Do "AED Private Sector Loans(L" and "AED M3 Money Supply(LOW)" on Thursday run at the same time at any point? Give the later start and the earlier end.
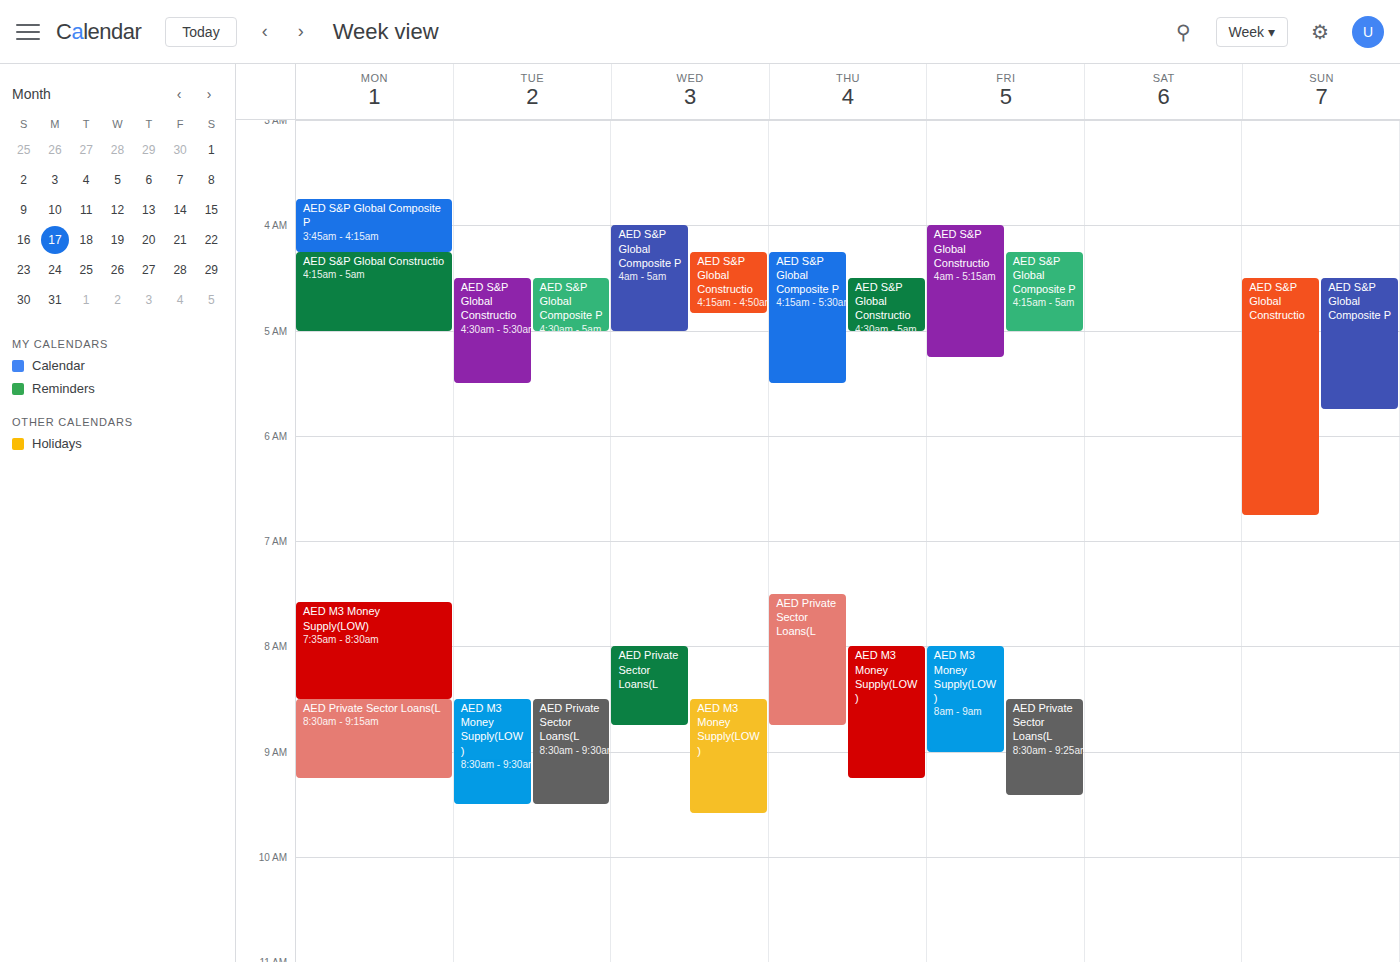
"AED M3 Money Supply(LOW)" starts at 8:00 AM, before "AED Private Sector Loans(L" ends at 8:45 AM -- they overlap.